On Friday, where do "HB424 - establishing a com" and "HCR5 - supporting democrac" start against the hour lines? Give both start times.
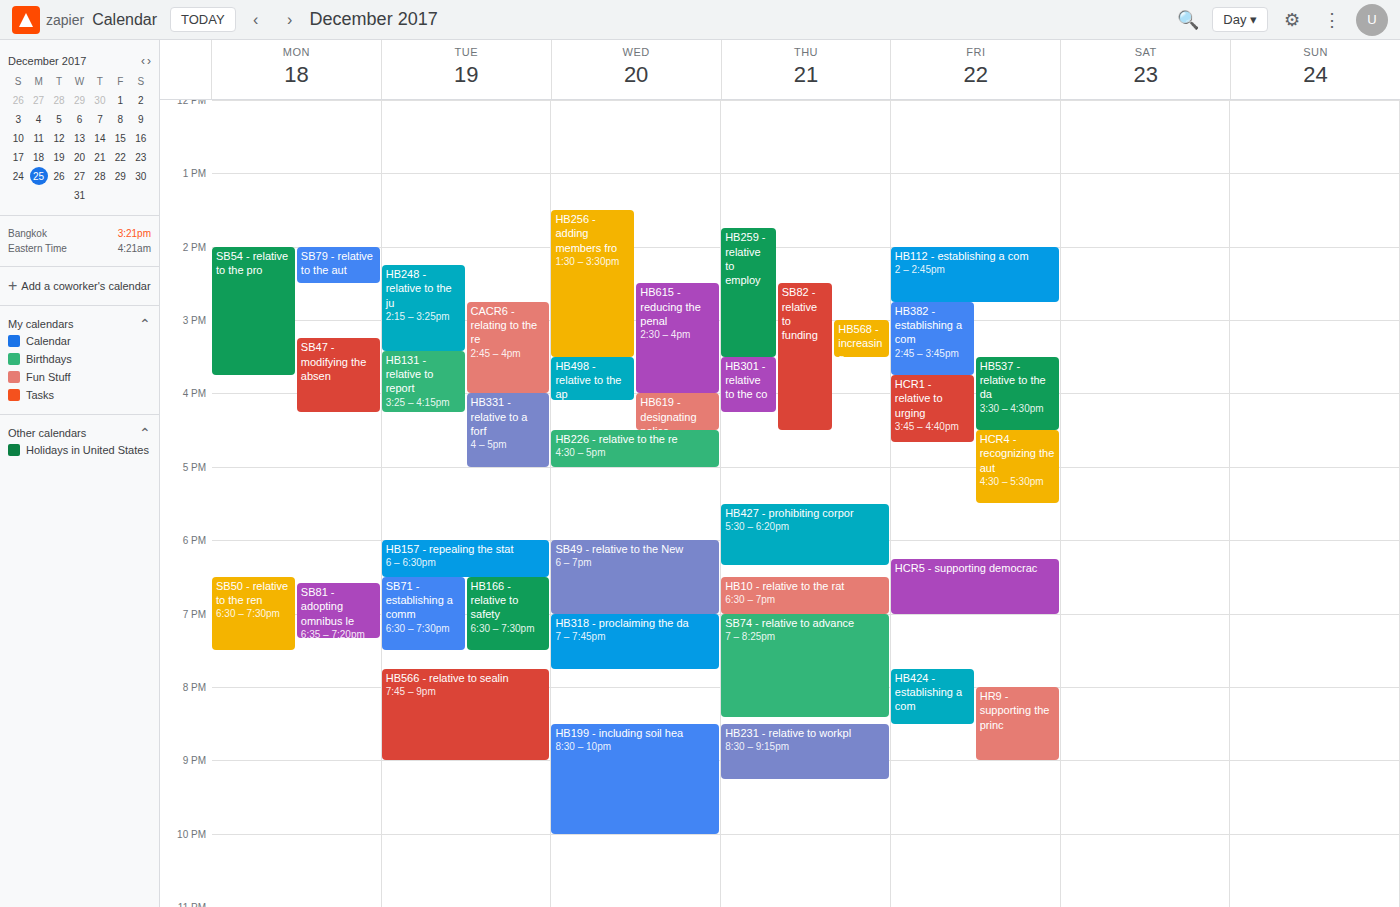
"HB424 - establishing a com": 7:45 PM, neither: three quarters of the way from the 7 PM line to the 8 PM line. "HCR5 - supporting democrac": 6:15 PM, neither: a quarter of the way from the 6 PM line to the 7 PM line.